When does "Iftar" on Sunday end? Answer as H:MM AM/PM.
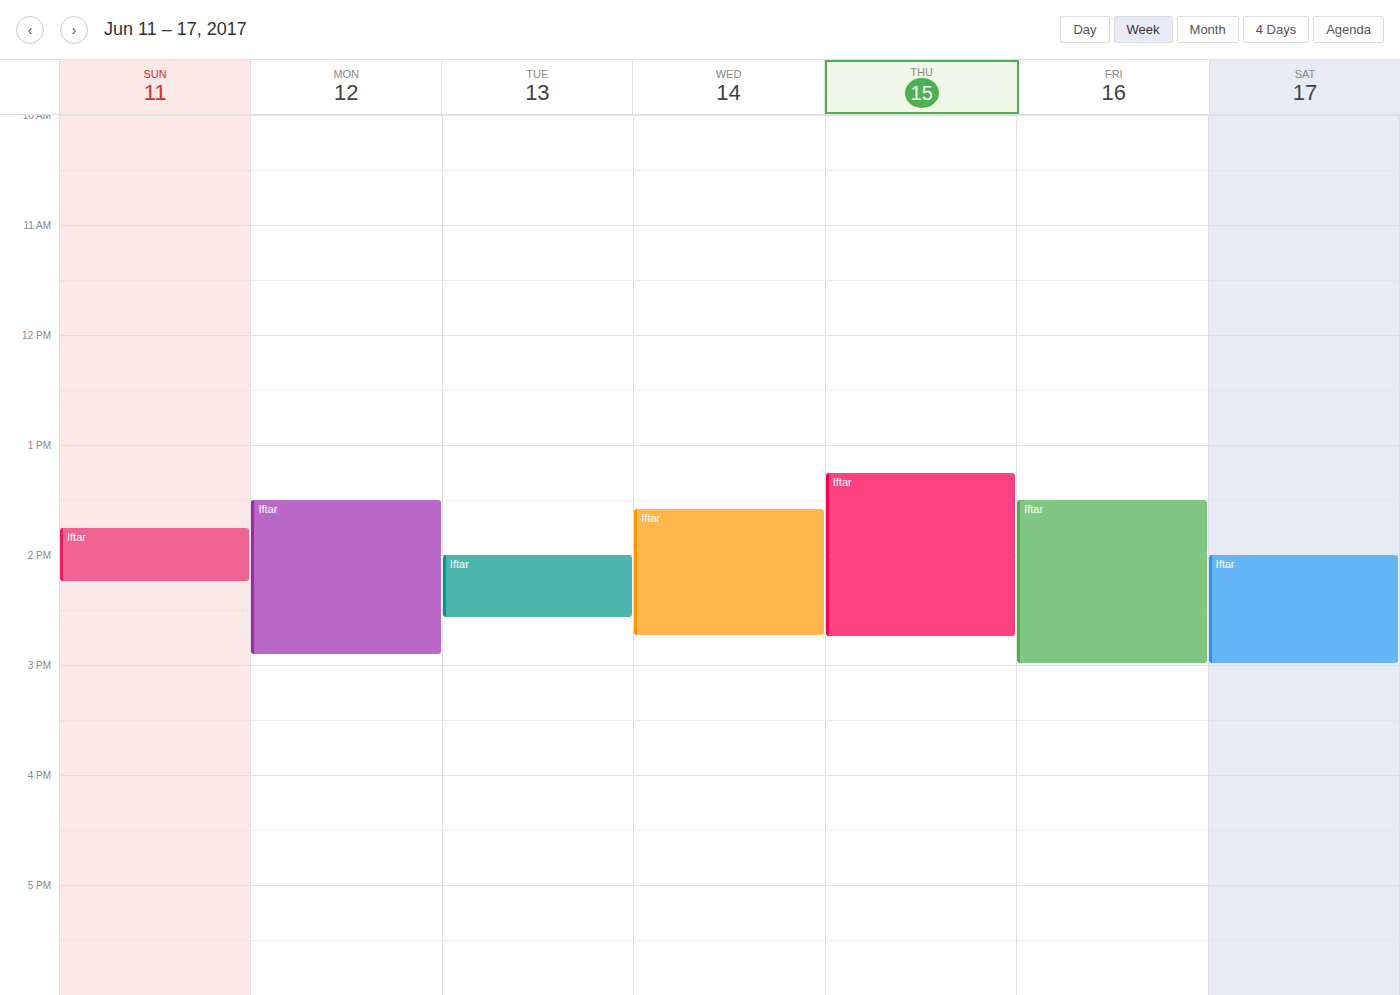
2:15 PM